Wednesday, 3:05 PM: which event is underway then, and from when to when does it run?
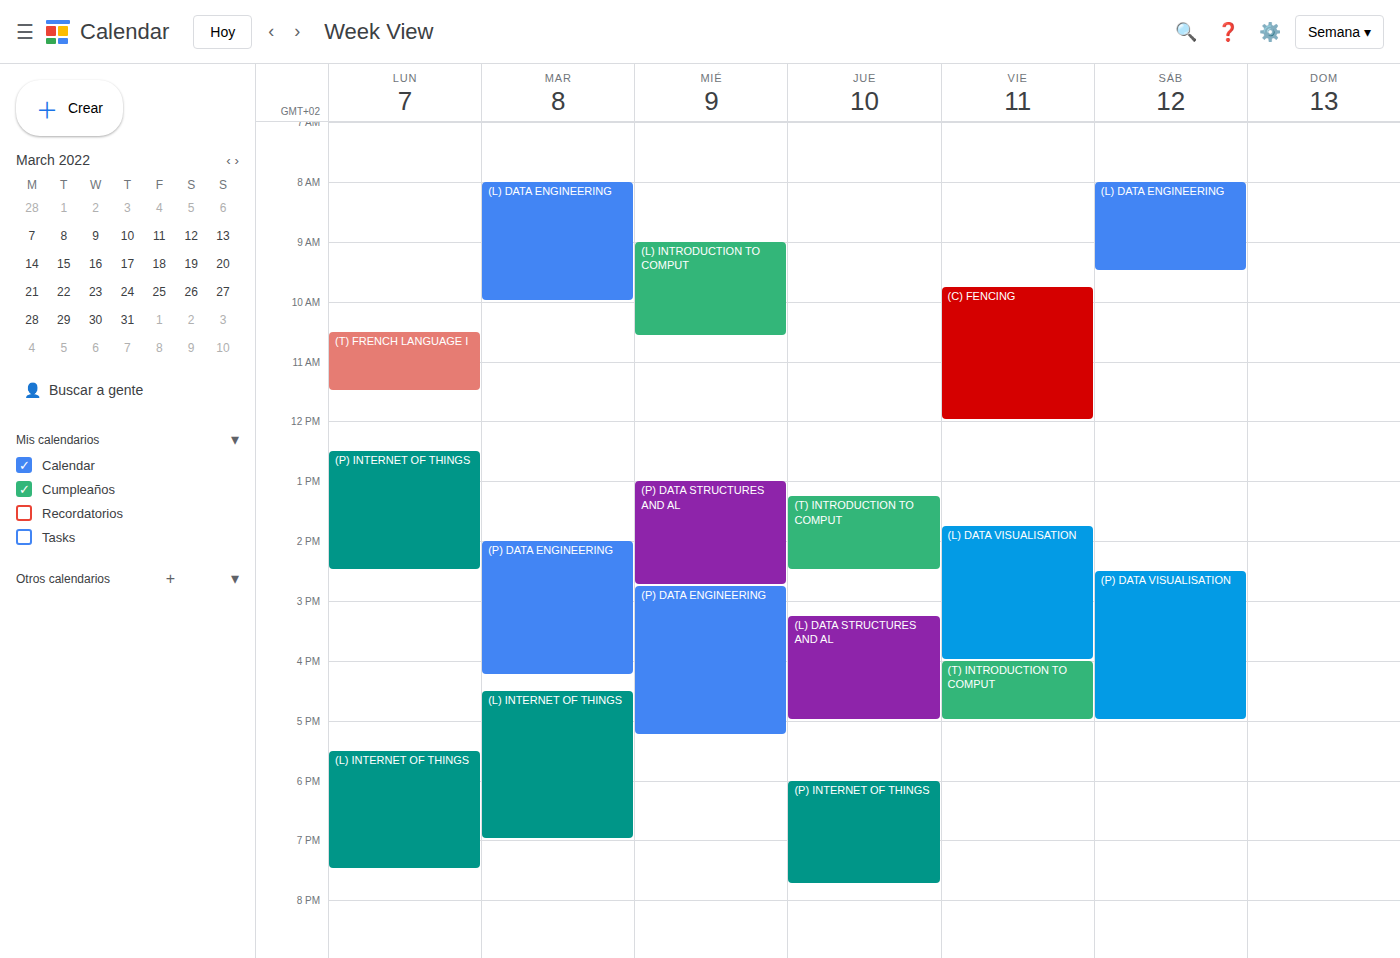
"(P) DATA ENGINEERING", 2:45 PM to 5:15 PM